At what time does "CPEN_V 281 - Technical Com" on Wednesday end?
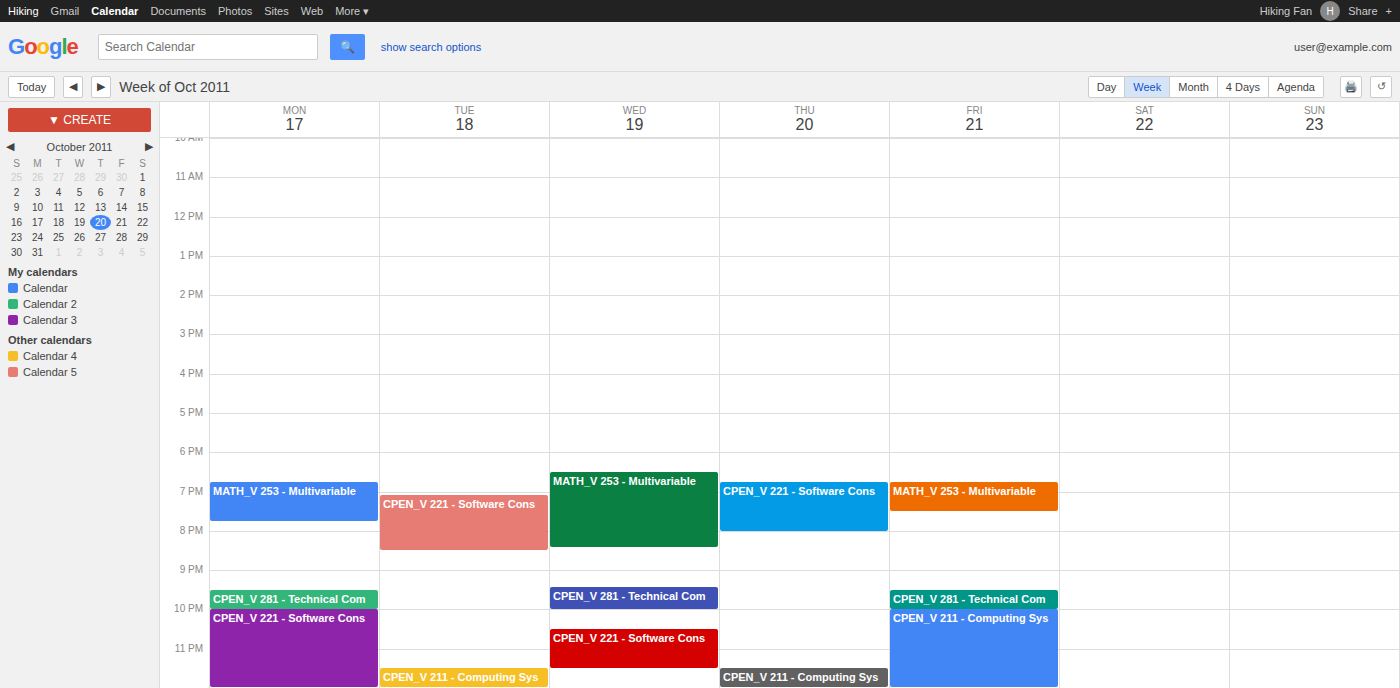
22:00